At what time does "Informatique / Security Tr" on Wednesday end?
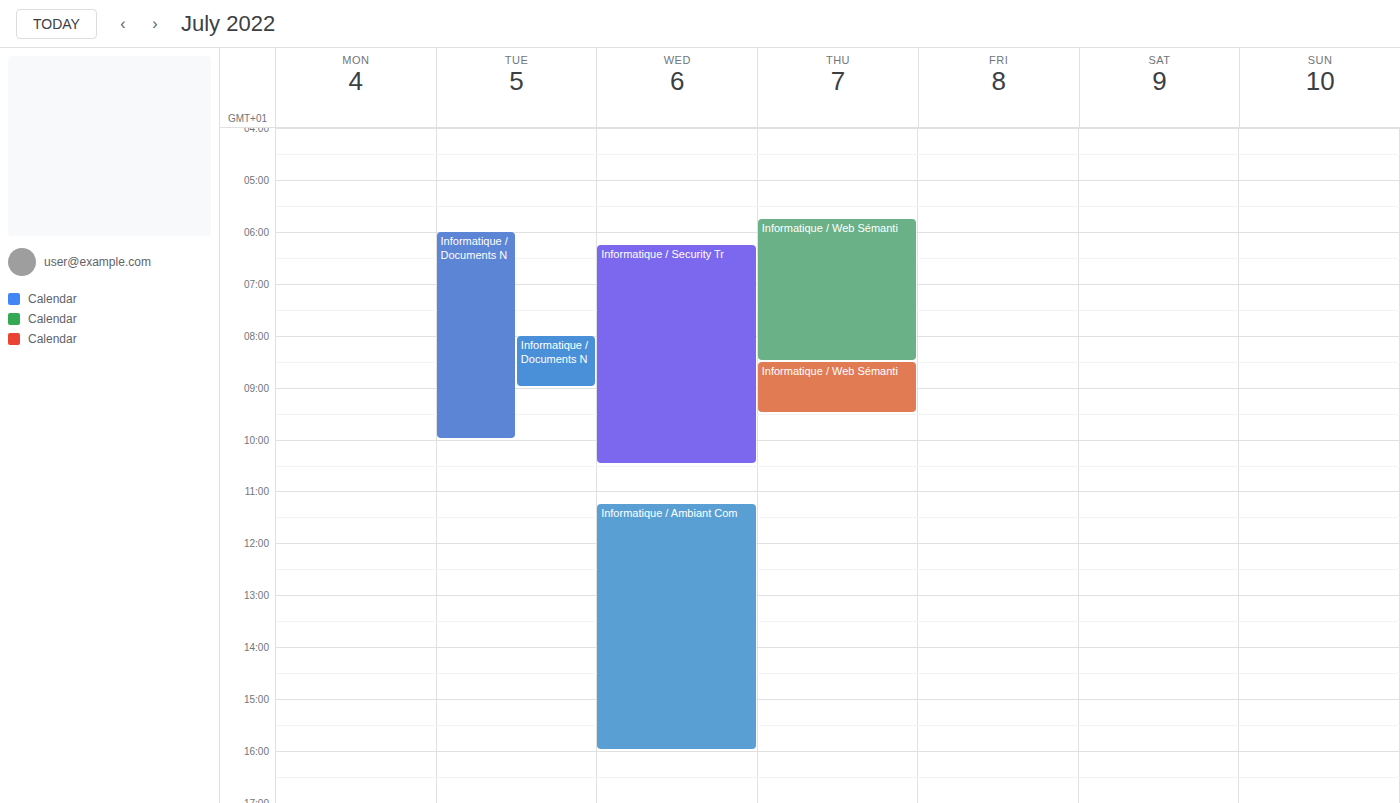
10:30 AM